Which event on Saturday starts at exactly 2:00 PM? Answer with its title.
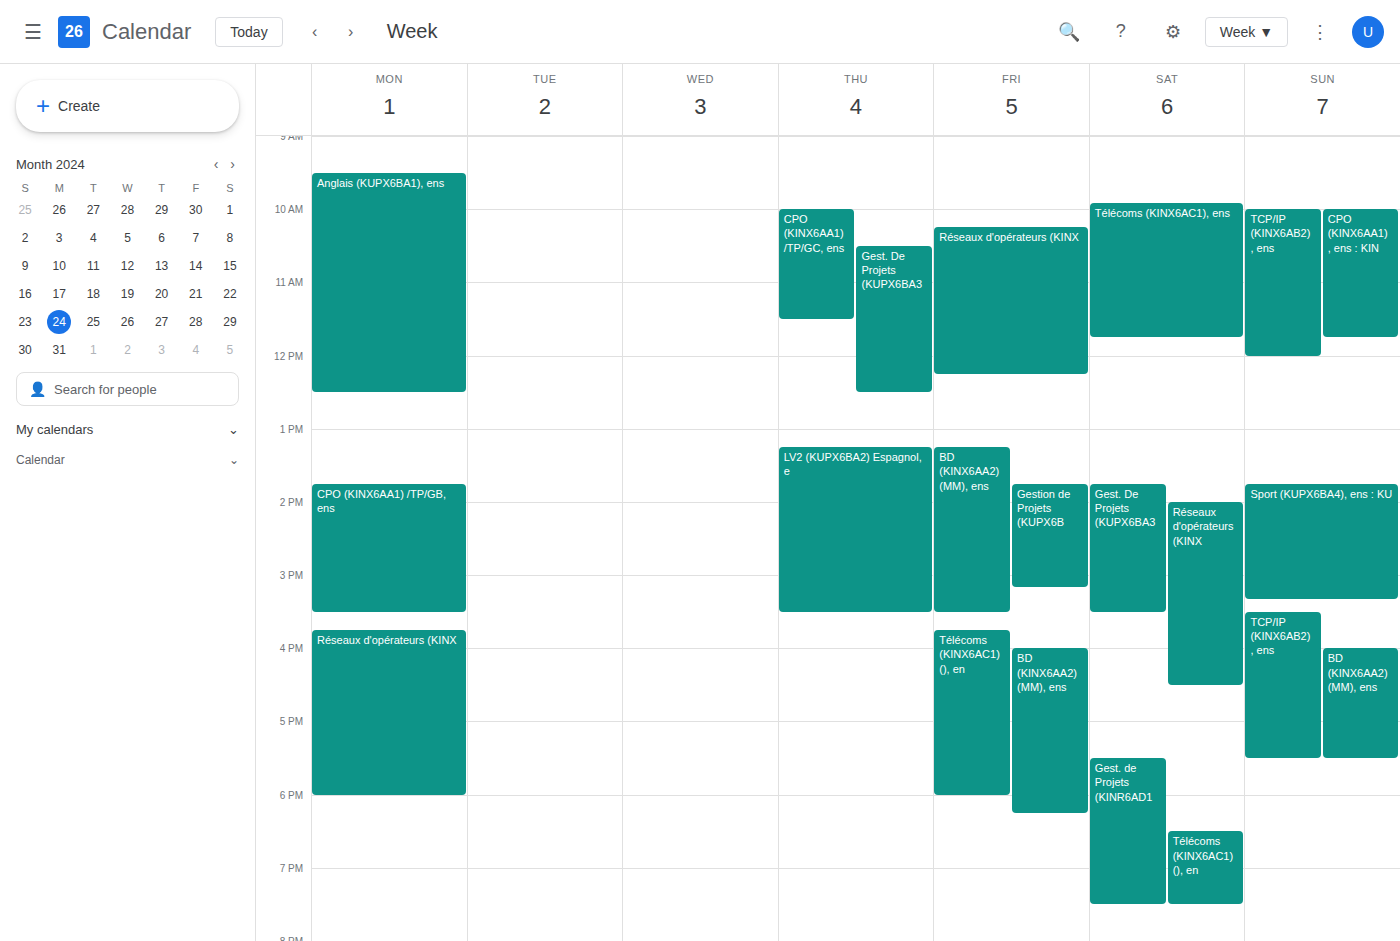
"Réseaux d'opérateurs (KINX"